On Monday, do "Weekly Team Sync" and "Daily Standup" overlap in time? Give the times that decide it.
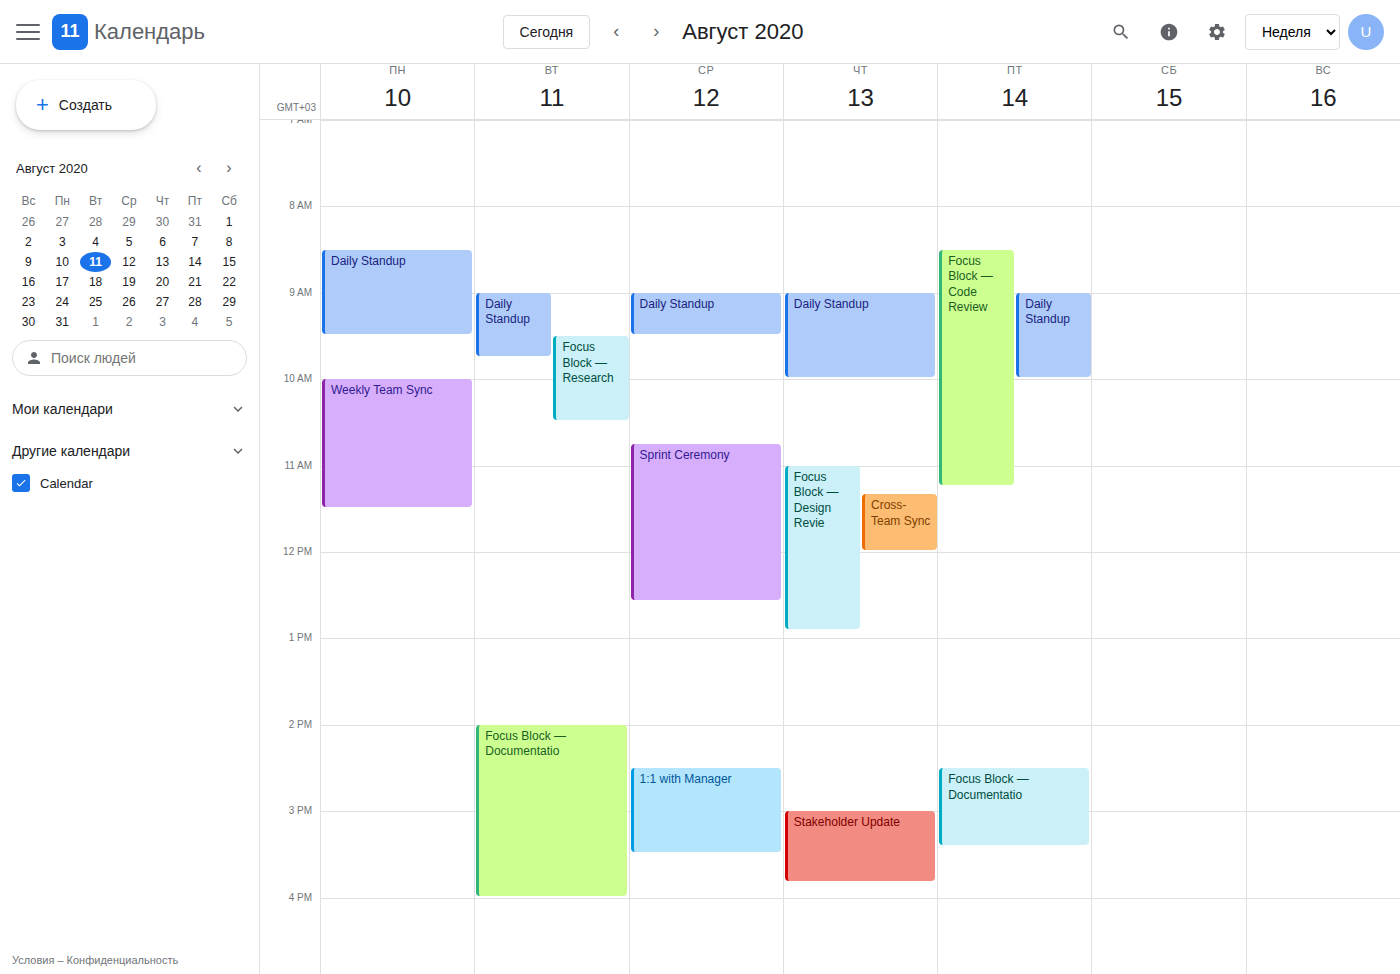
"Daily Standup" ends at 9:30 AM and "Weekly Team Sync" starts at 10:00 AM -- no overlap.